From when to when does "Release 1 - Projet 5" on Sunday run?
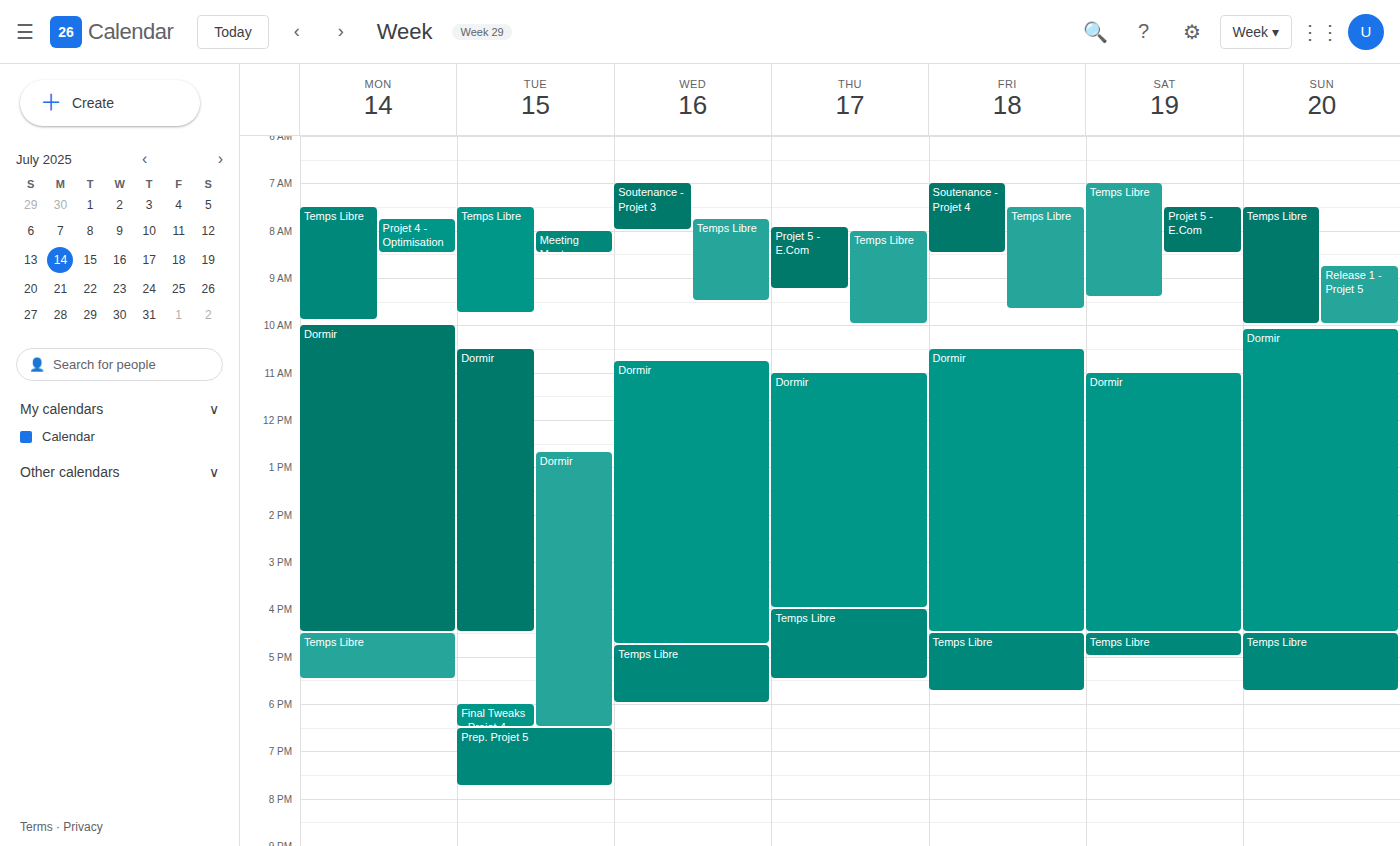
8:45 AM to 10:00 AM